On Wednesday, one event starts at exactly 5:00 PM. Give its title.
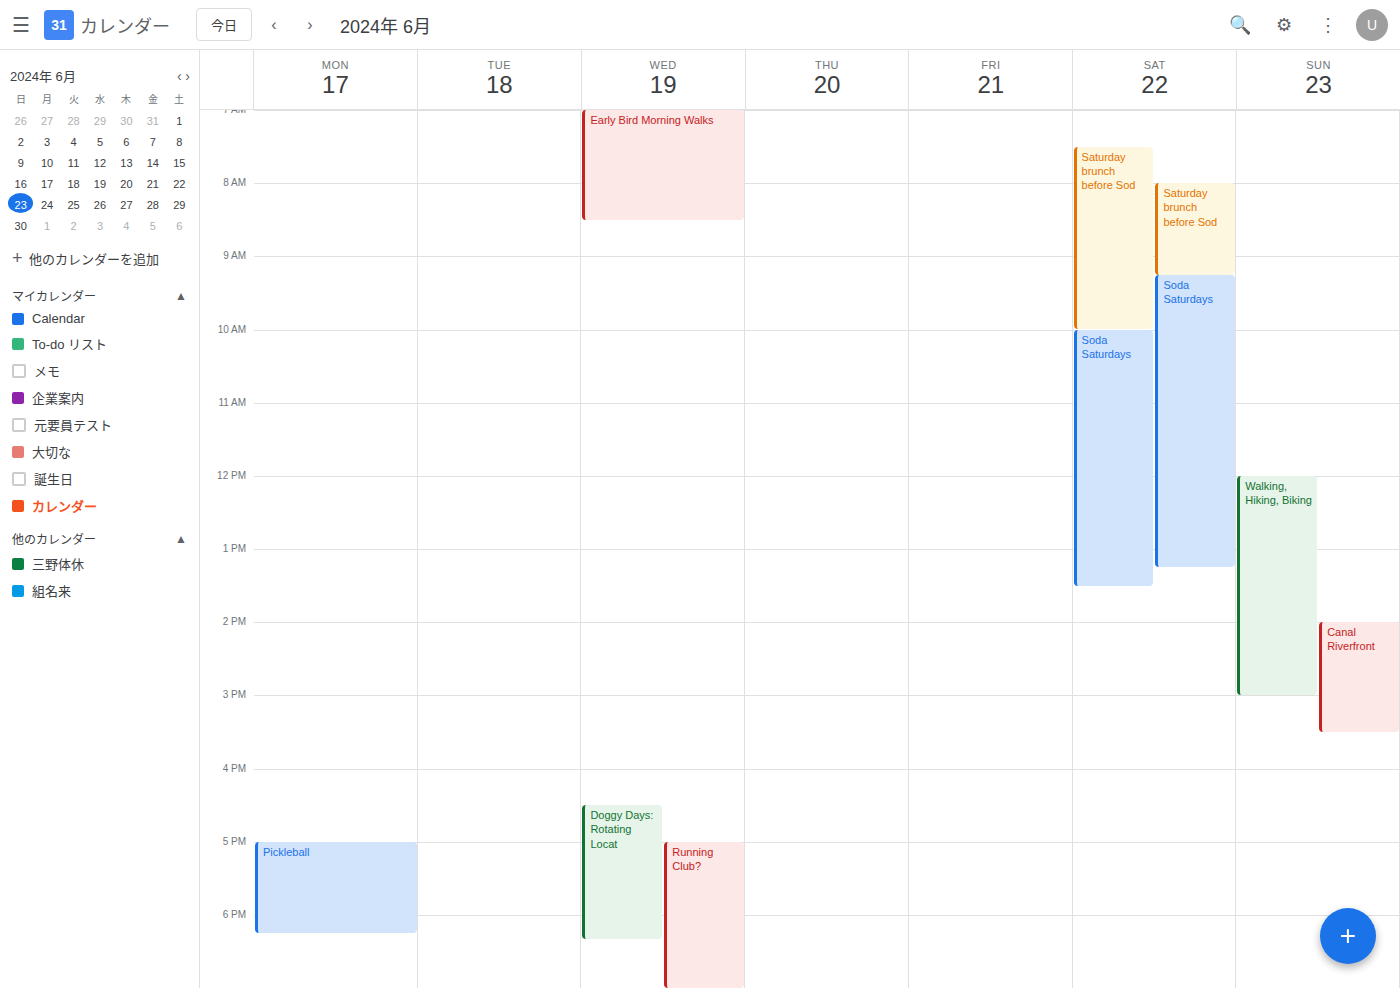
"Running Club?"